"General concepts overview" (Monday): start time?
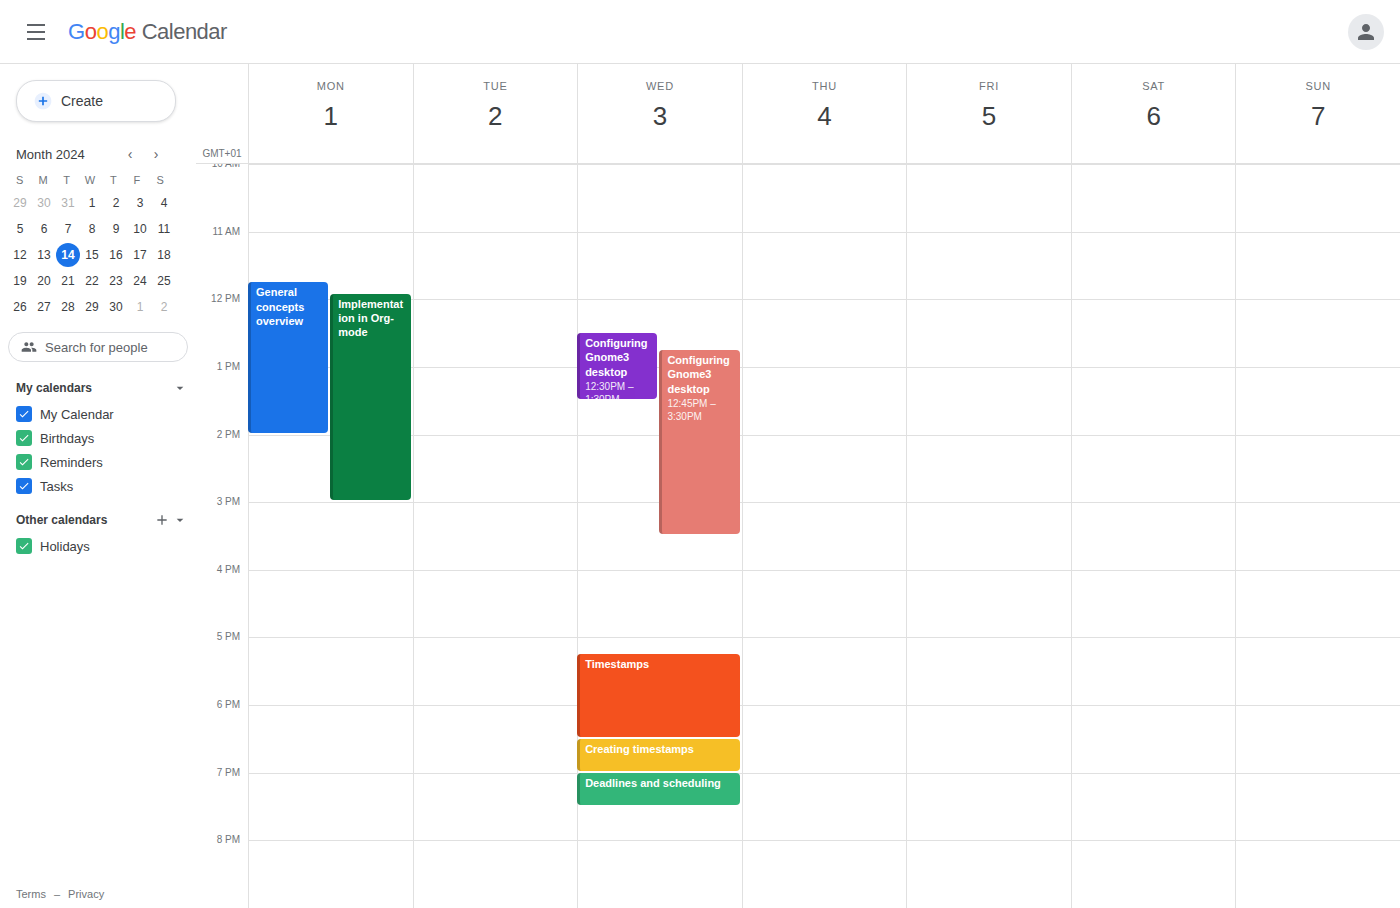
11:45 AM